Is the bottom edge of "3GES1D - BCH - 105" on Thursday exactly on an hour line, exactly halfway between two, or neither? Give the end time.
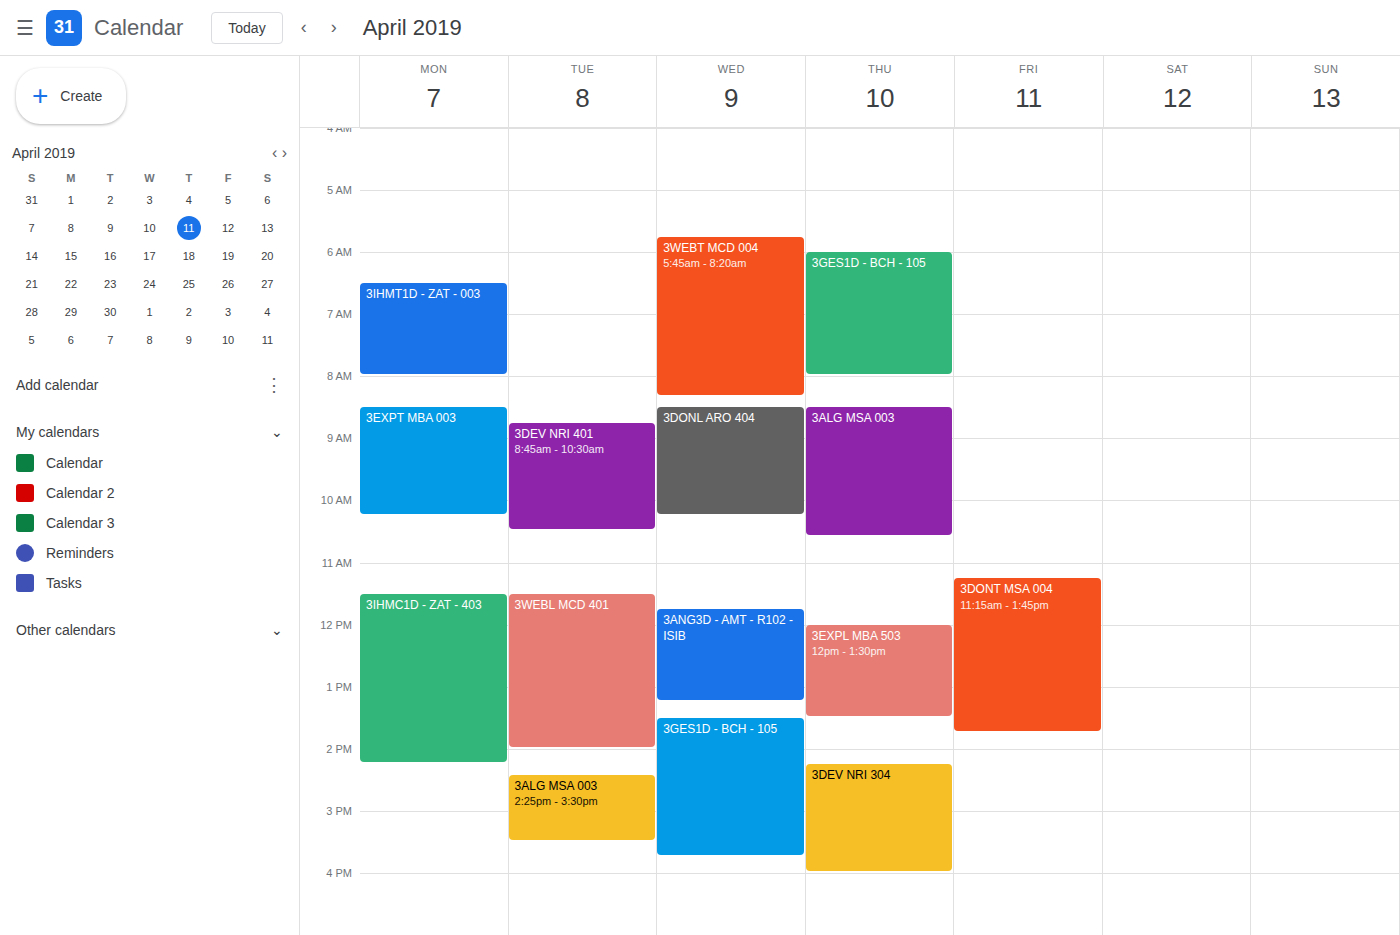
8:00 AM -- exactly on the 8 AM line.